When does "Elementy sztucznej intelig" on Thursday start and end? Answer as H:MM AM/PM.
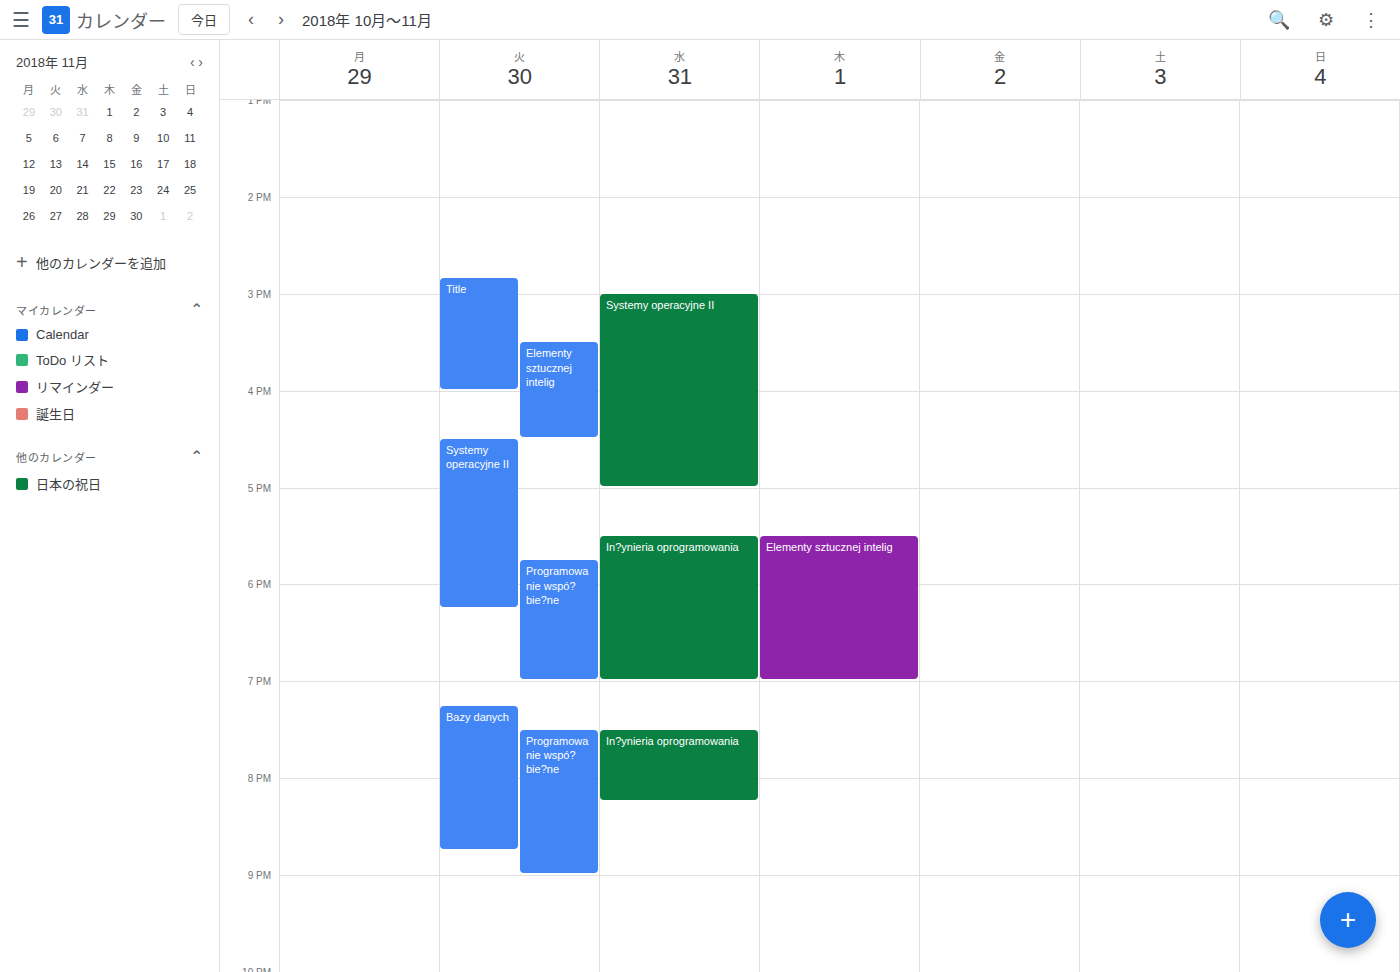
5:30 PM to 7:00 PM